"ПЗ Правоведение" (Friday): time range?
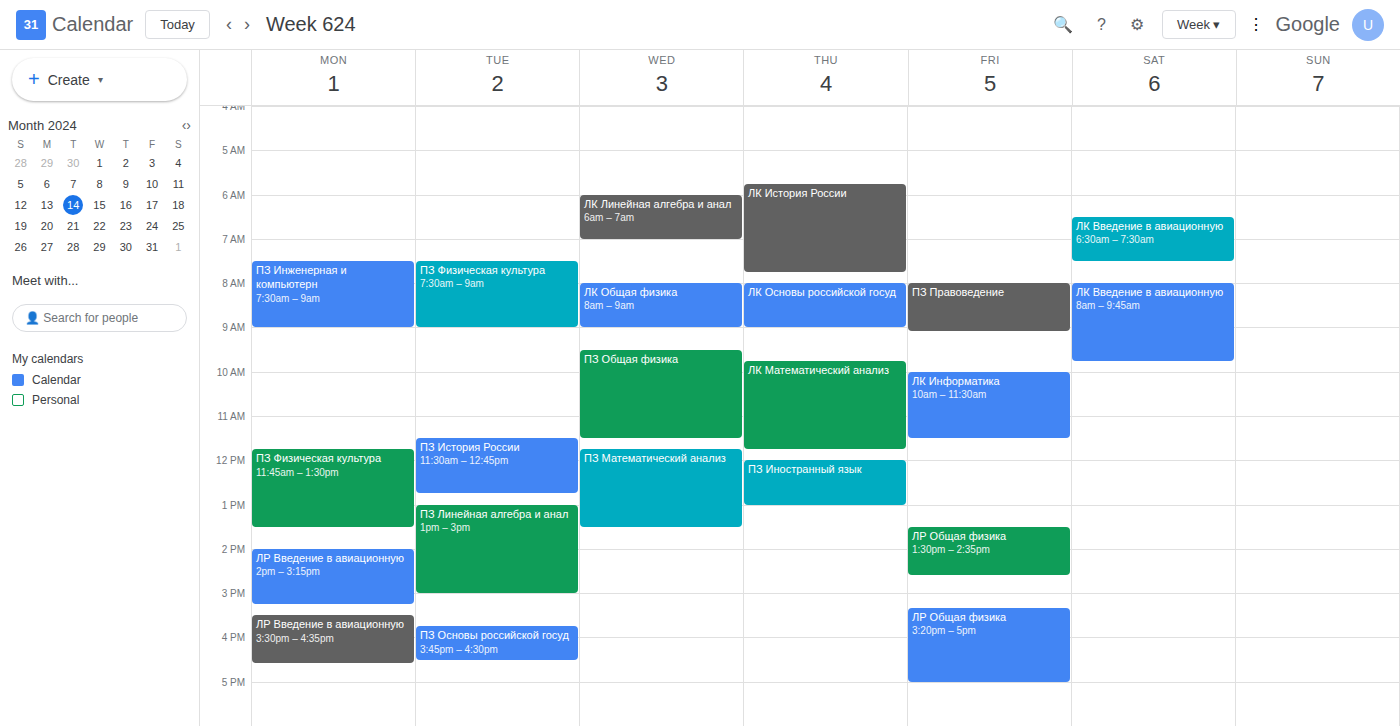
8:00 AM to 9:05 AM